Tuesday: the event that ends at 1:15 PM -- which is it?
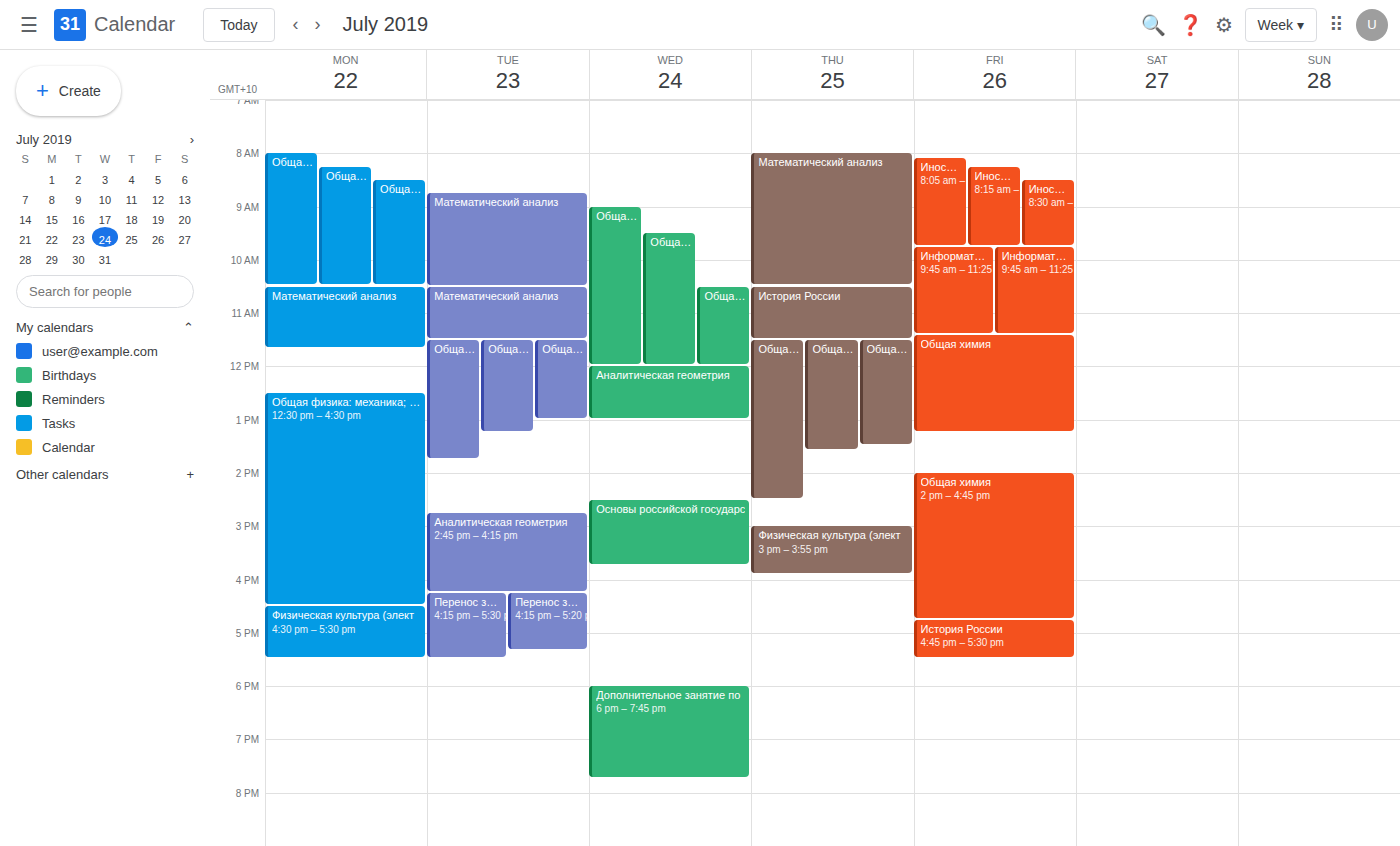
"Общая физика: механика"